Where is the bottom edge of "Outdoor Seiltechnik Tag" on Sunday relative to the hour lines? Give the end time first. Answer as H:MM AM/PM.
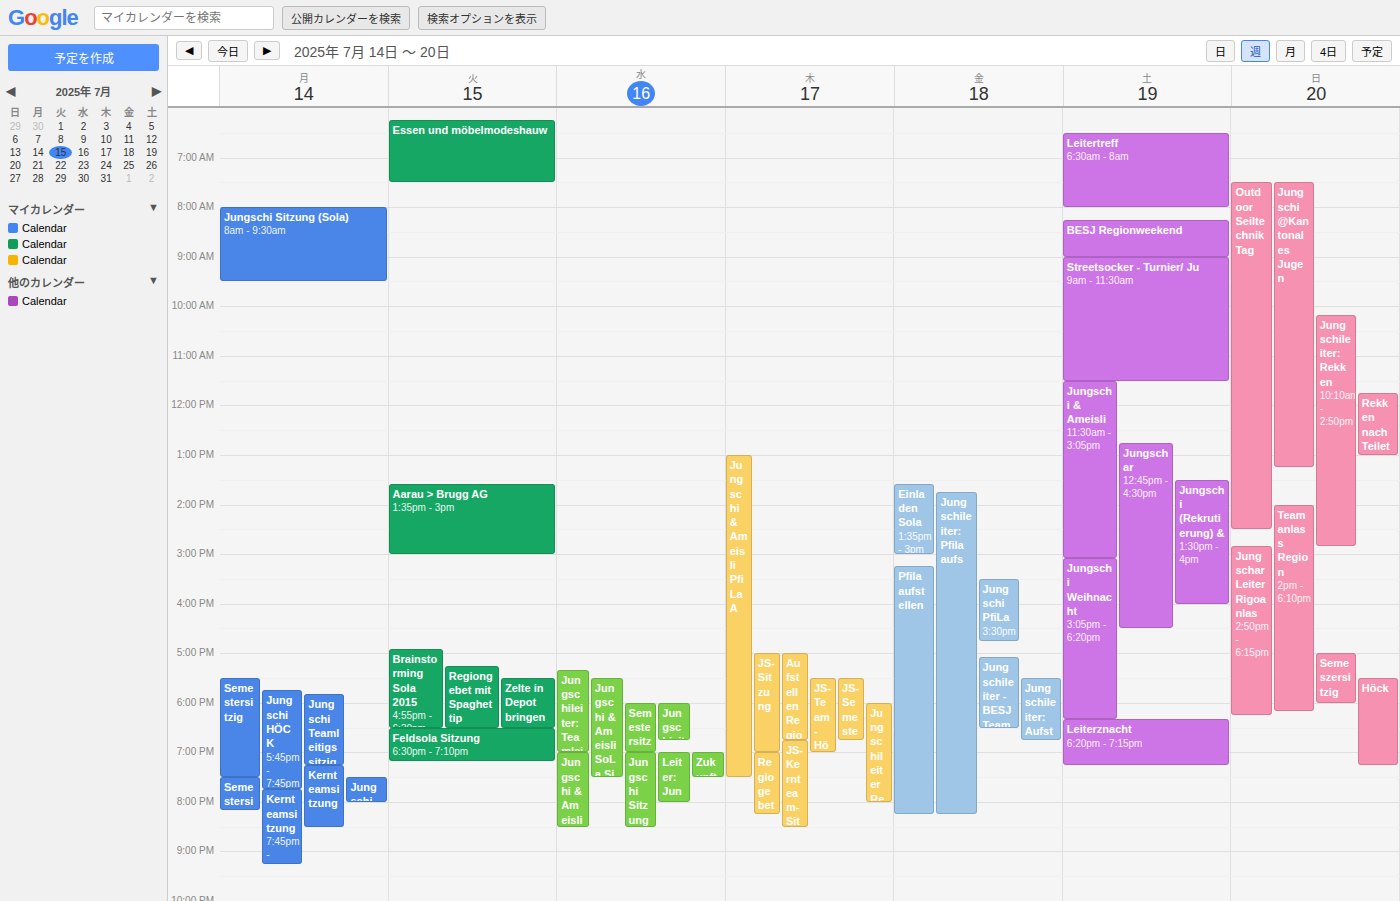
2:30 PM -- halfway between the 2 PM and 3 PM lines.